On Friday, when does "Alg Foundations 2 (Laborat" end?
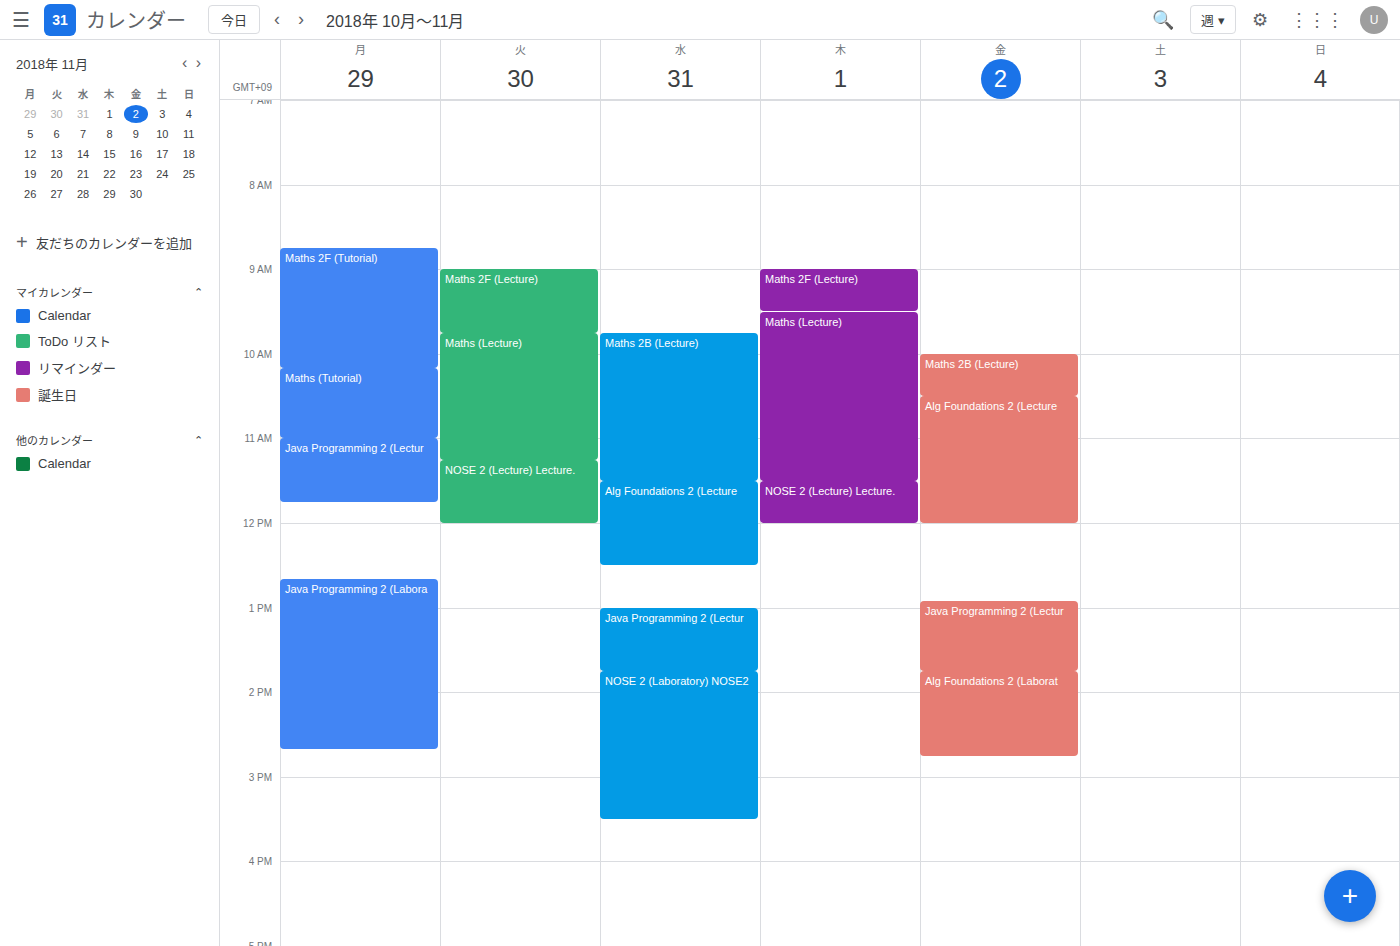
2:45 PM